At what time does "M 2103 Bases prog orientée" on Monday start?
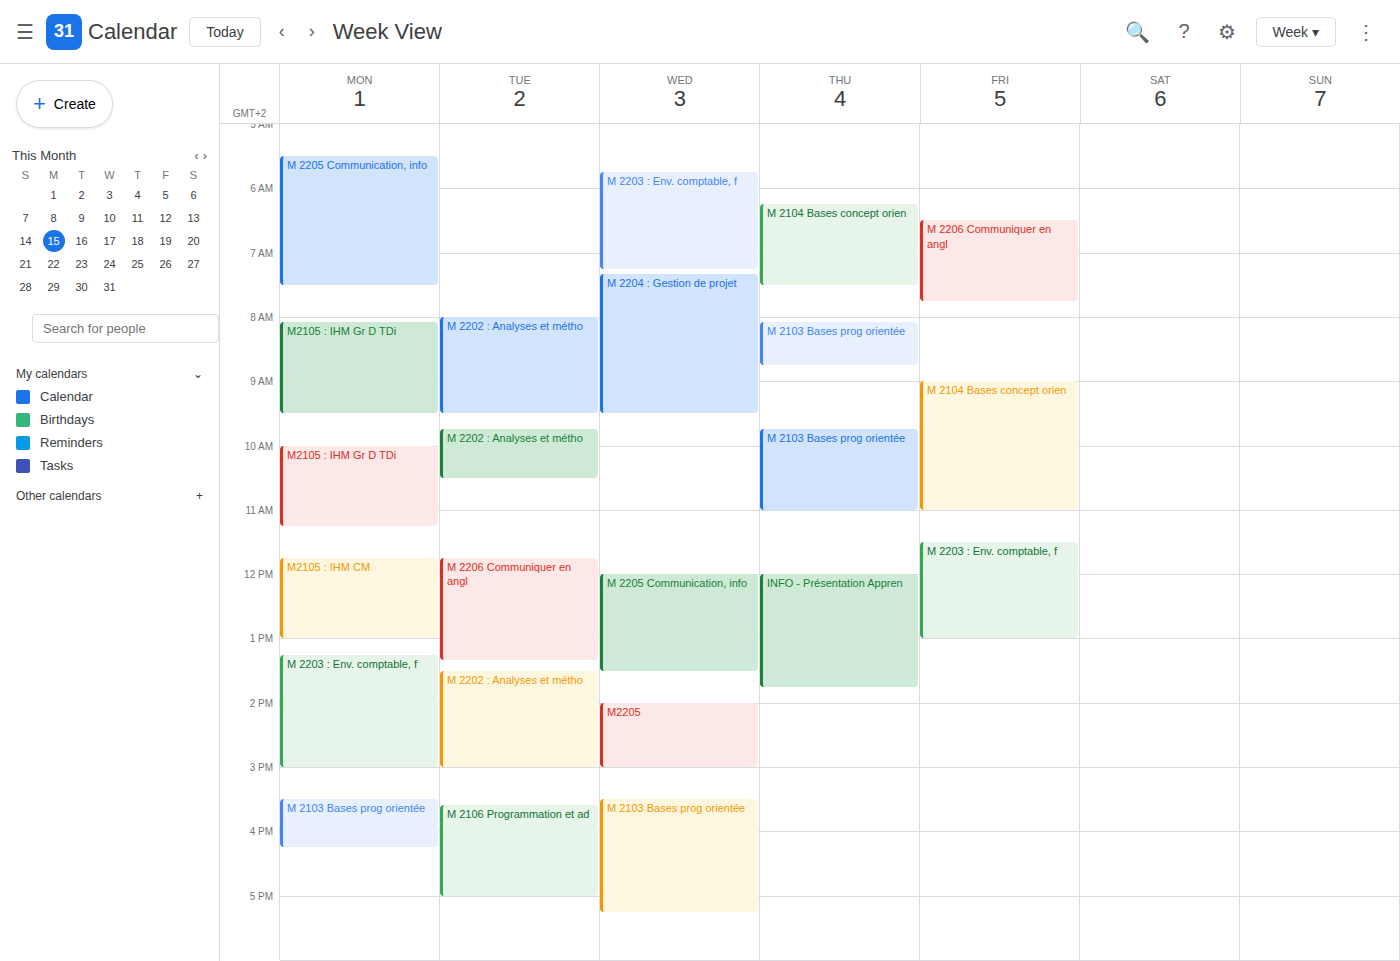
3:30 PM